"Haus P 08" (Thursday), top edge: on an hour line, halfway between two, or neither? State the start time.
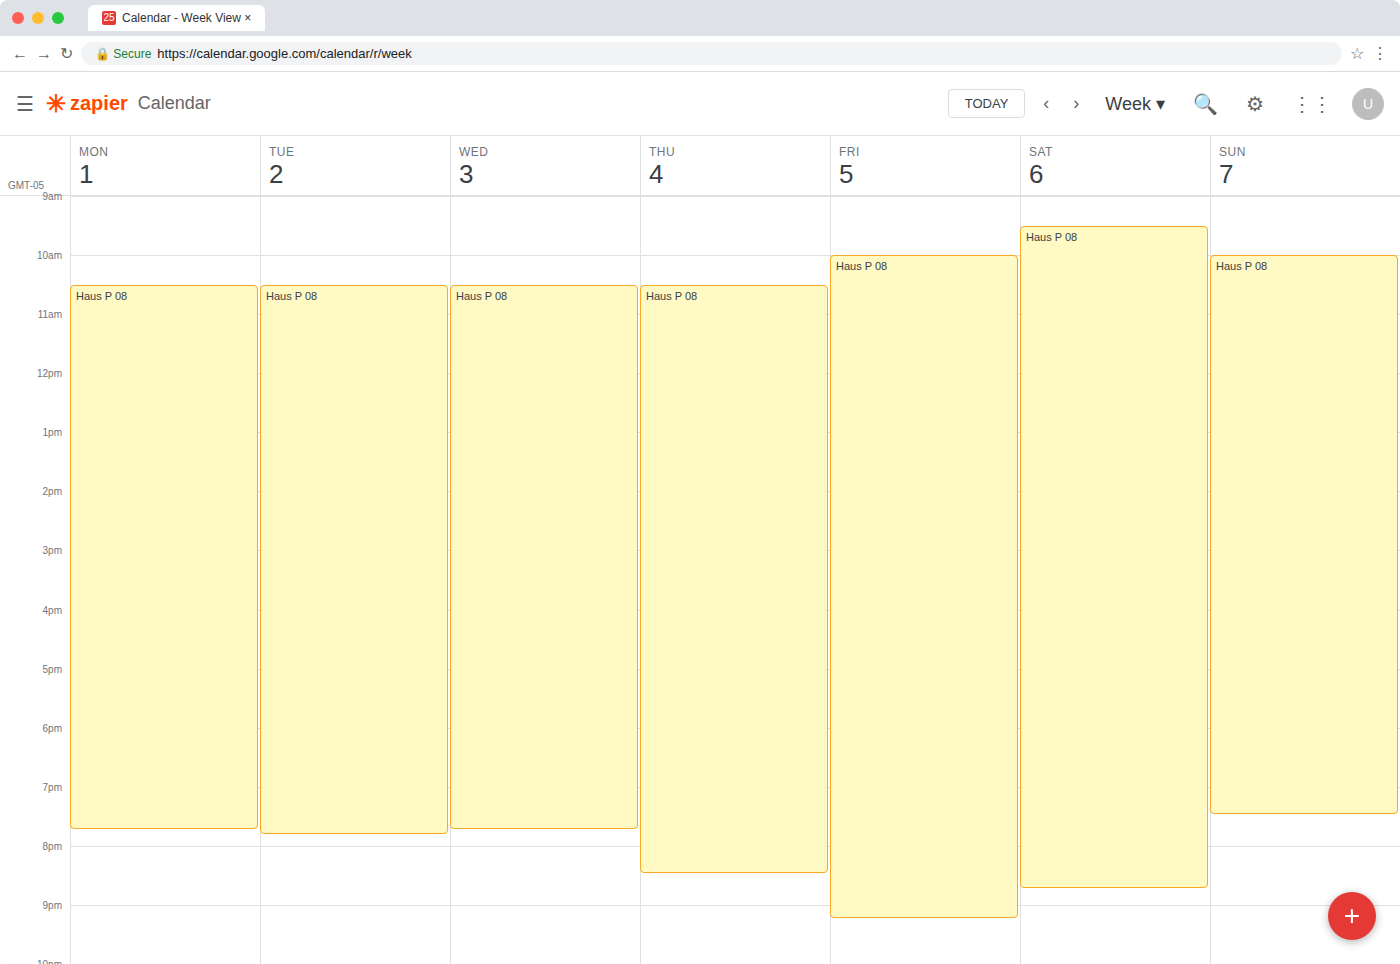
10:30 -- halfway between the 10:00 and 11:00 lines.